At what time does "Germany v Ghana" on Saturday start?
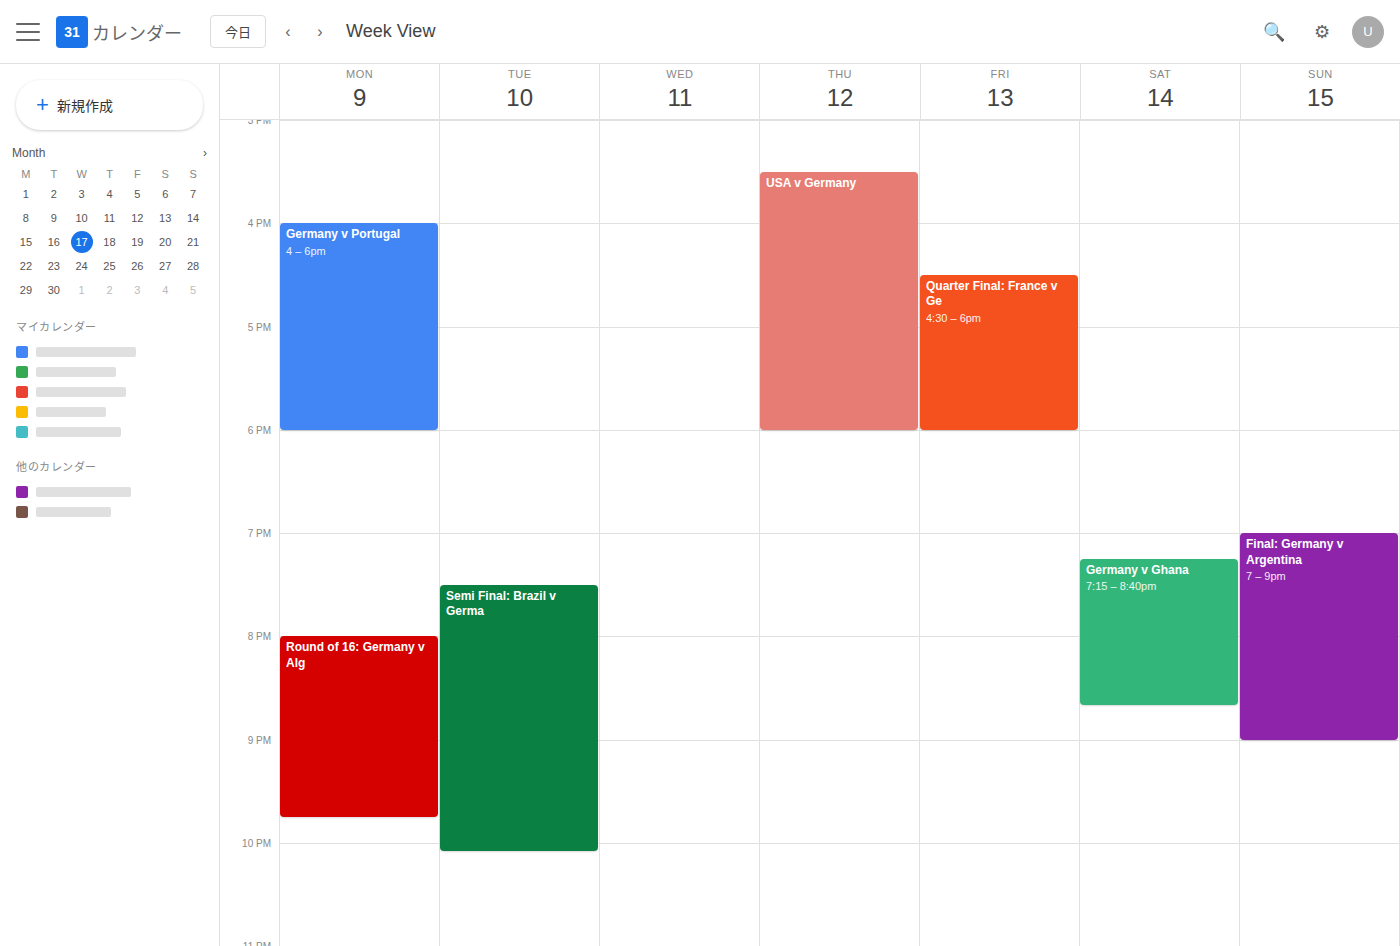
7:15 PM